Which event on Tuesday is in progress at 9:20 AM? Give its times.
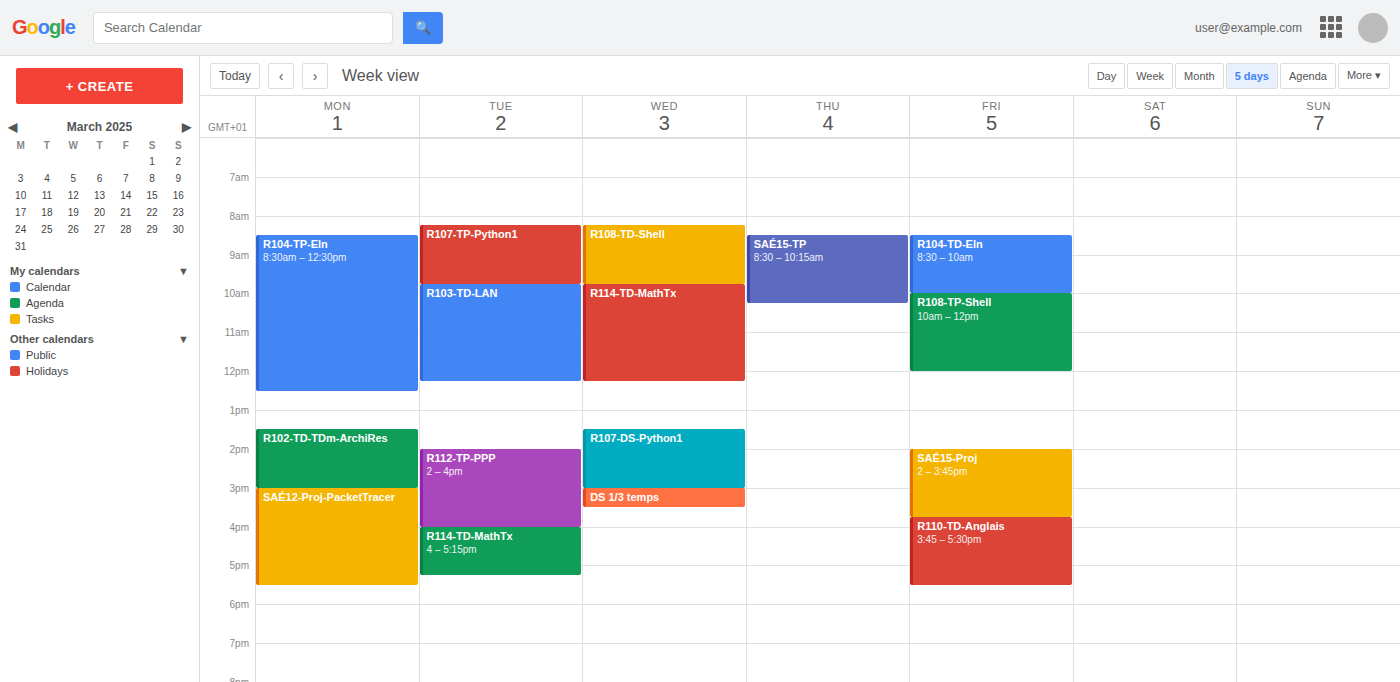
"R107-TP-Python1", 8:15 AM to 9:45 AM